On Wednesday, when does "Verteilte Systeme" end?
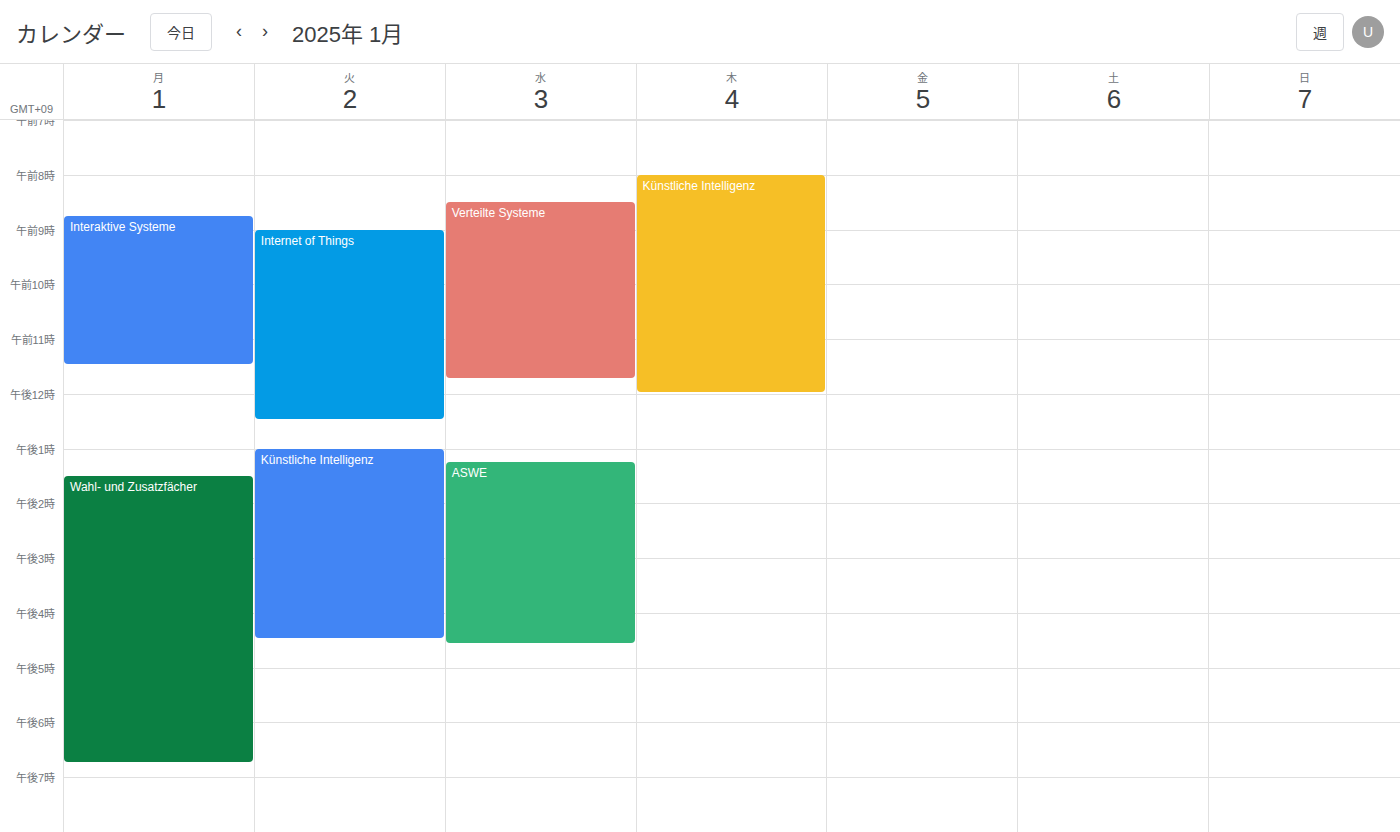
11:45 AM